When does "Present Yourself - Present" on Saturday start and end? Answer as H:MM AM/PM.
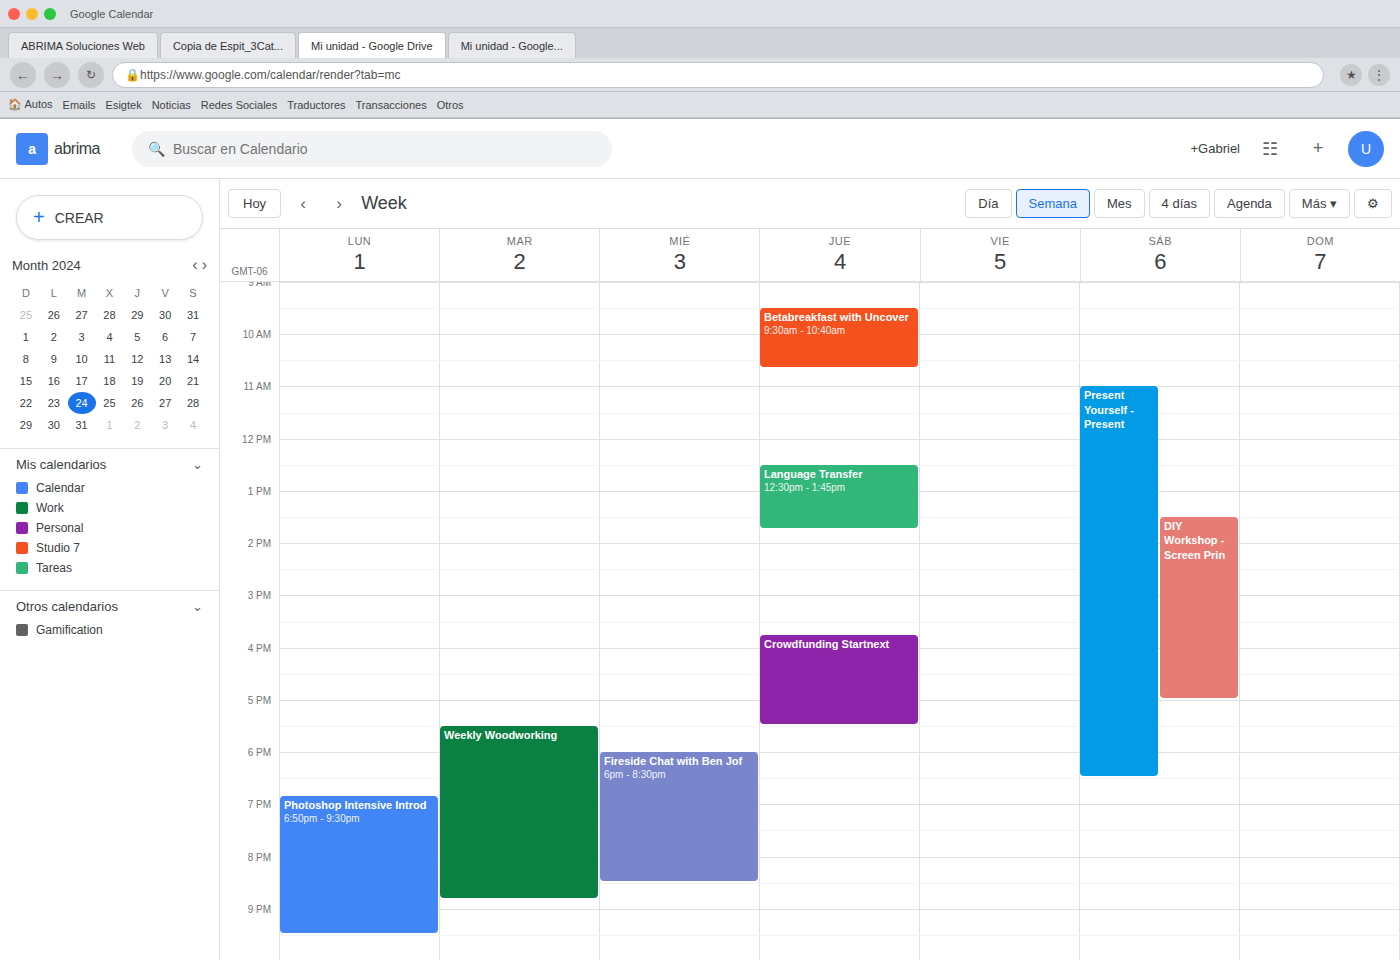
11:00 AM to 6:30 PM